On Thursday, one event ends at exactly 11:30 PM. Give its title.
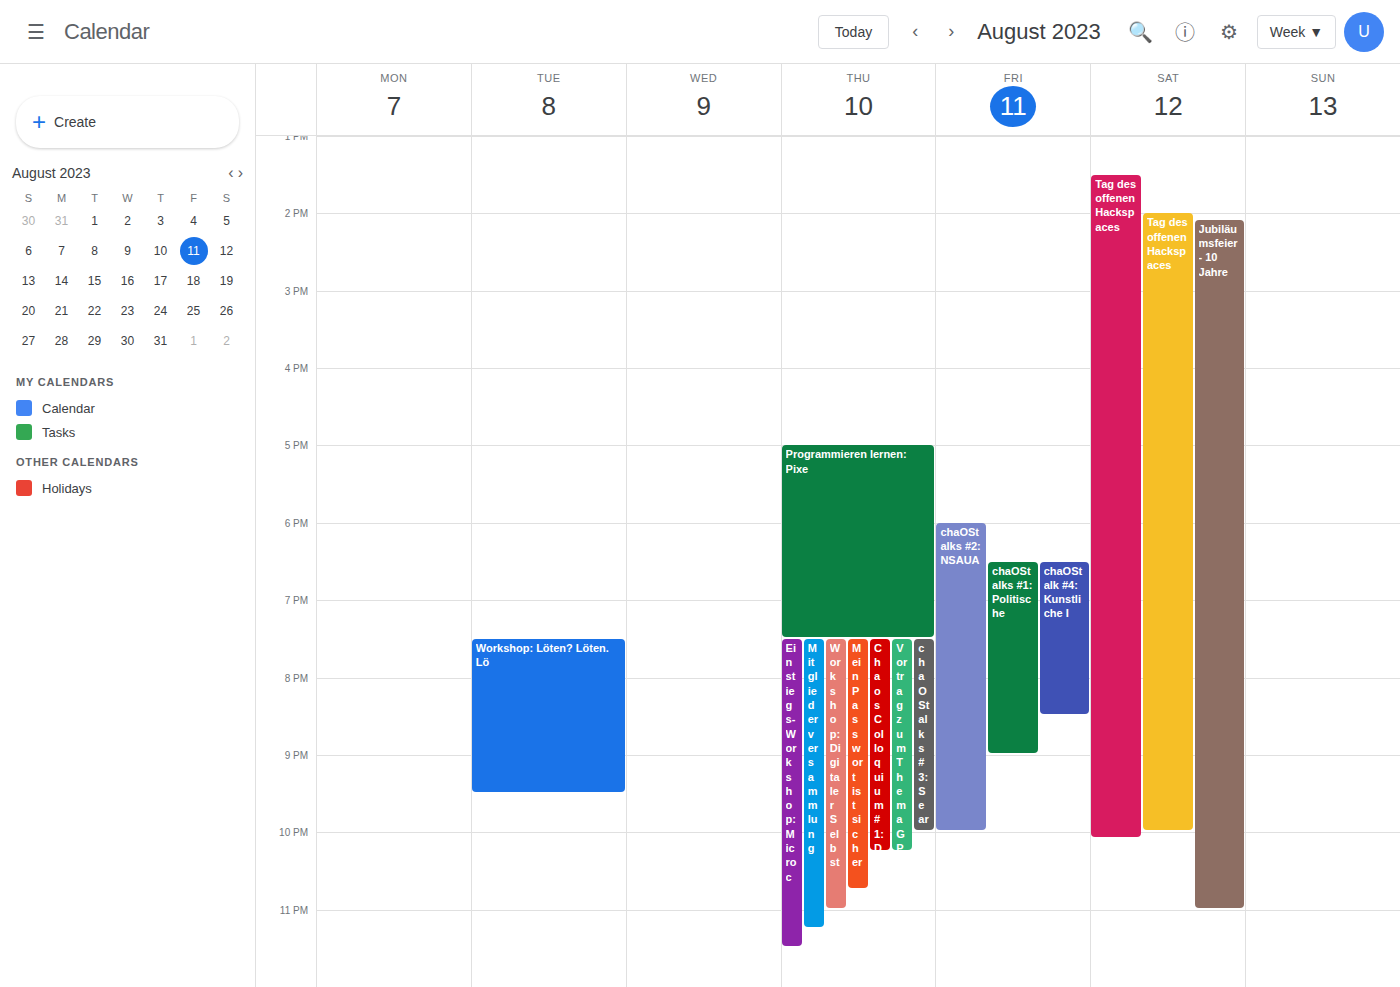
"Einstiegs-Workshop: Microc"